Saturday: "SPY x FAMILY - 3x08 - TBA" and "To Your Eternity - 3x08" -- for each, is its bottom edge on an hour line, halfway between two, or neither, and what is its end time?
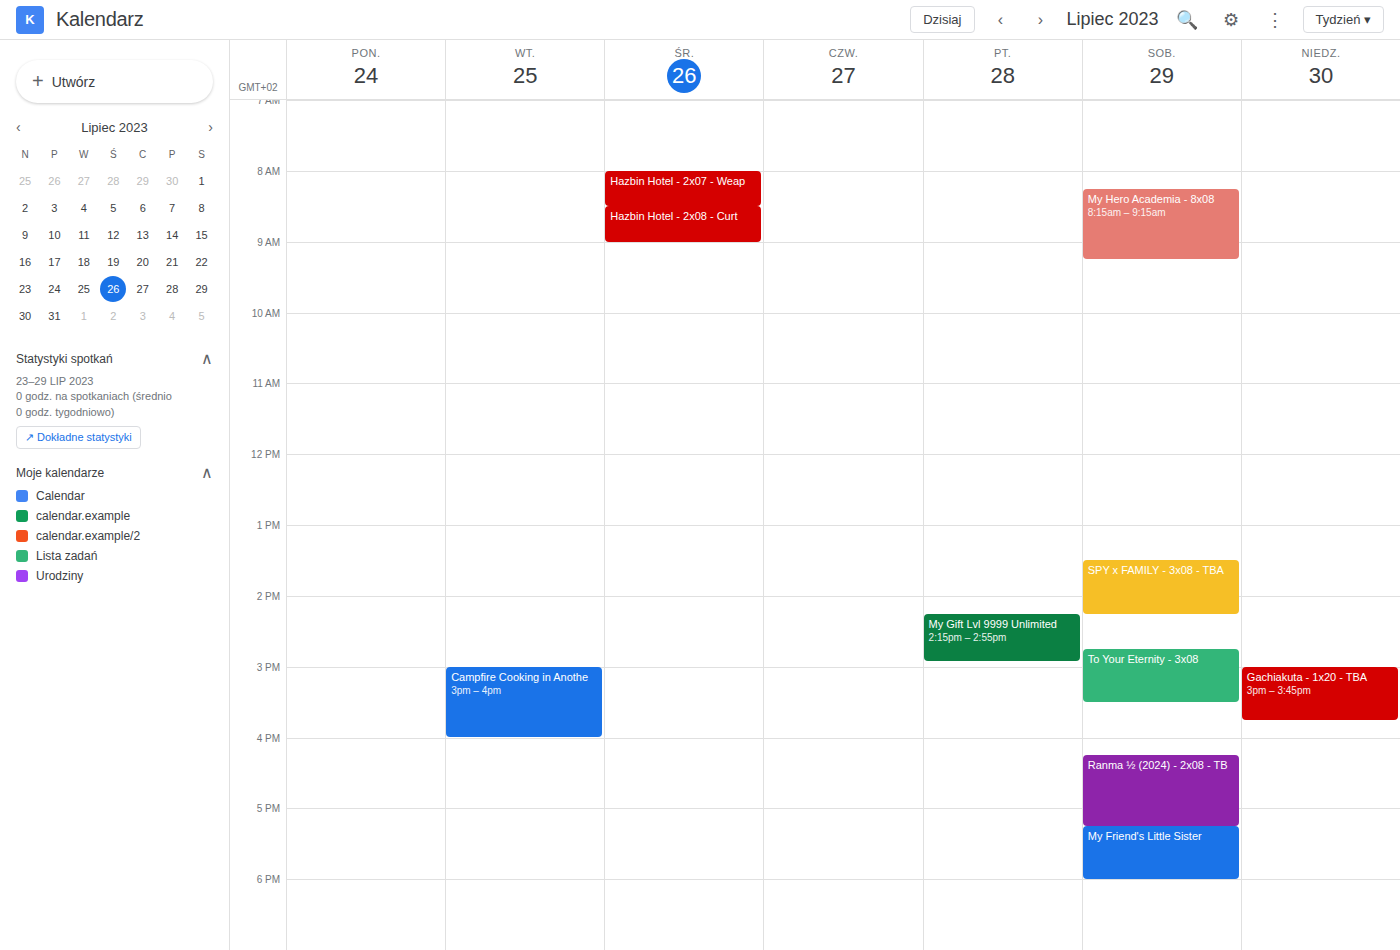
"SPY x FAMILY - 3x08 - TBA": 2:15 PM, neither: a quarter of the way from the 2 PM line to the 3 PM line. "To Your Eternity - 3x08": 3:30 PM, halfway between the 3 PM and 4 PM lines.